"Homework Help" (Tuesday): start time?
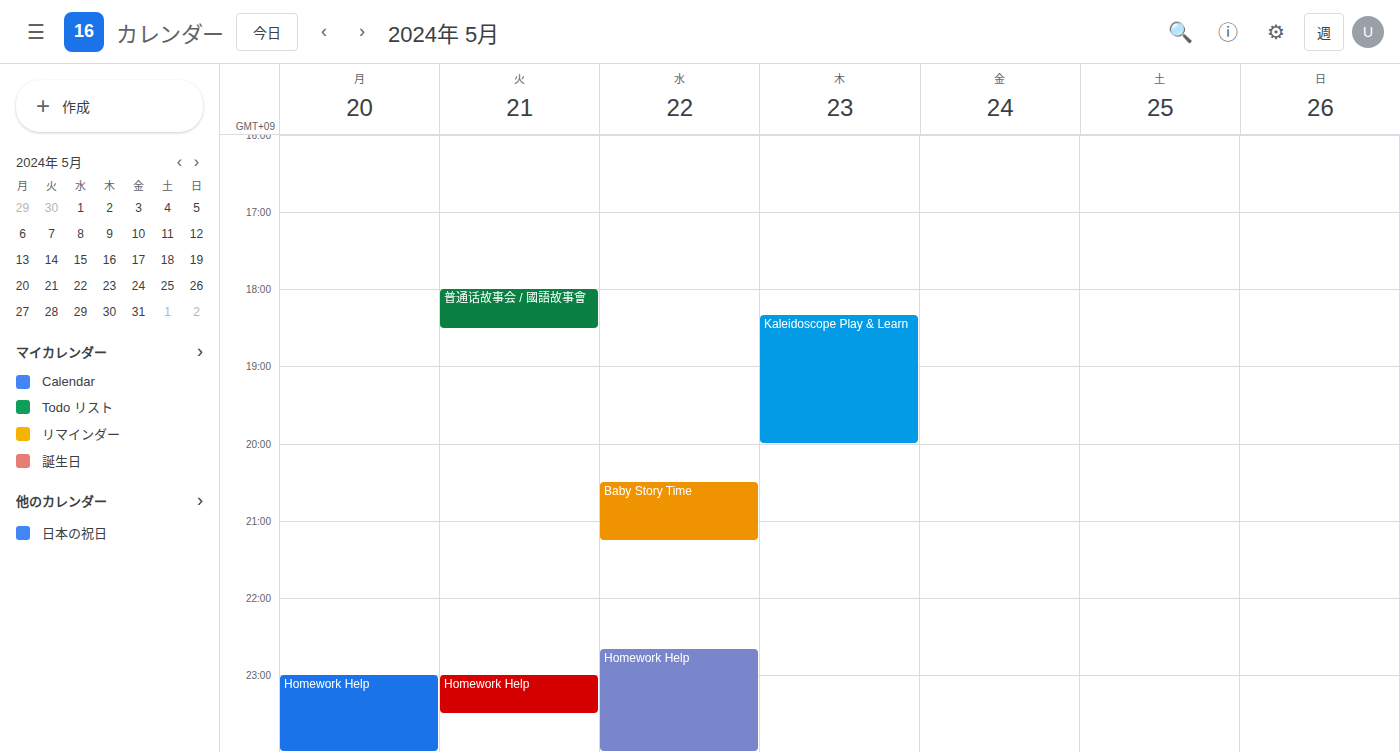
11:00 PM